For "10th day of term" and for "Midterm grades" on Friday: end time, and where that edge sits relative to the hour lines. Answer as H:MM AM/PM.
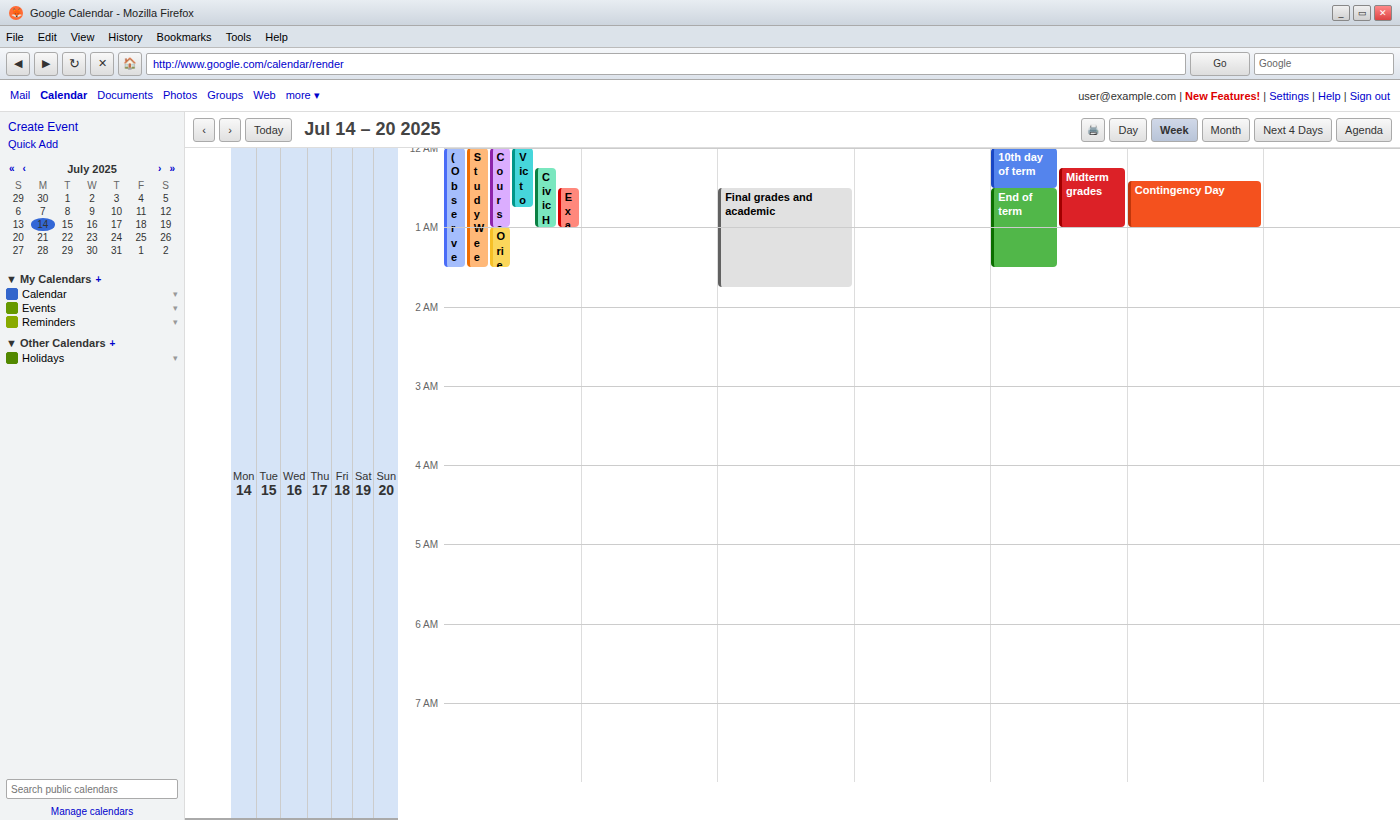
"10th day of term": 12:30 AM, halfway between the 12 AM and 1 AM lines. "Midterm grades": 1:00 AM, exactly on the 1 AM line.